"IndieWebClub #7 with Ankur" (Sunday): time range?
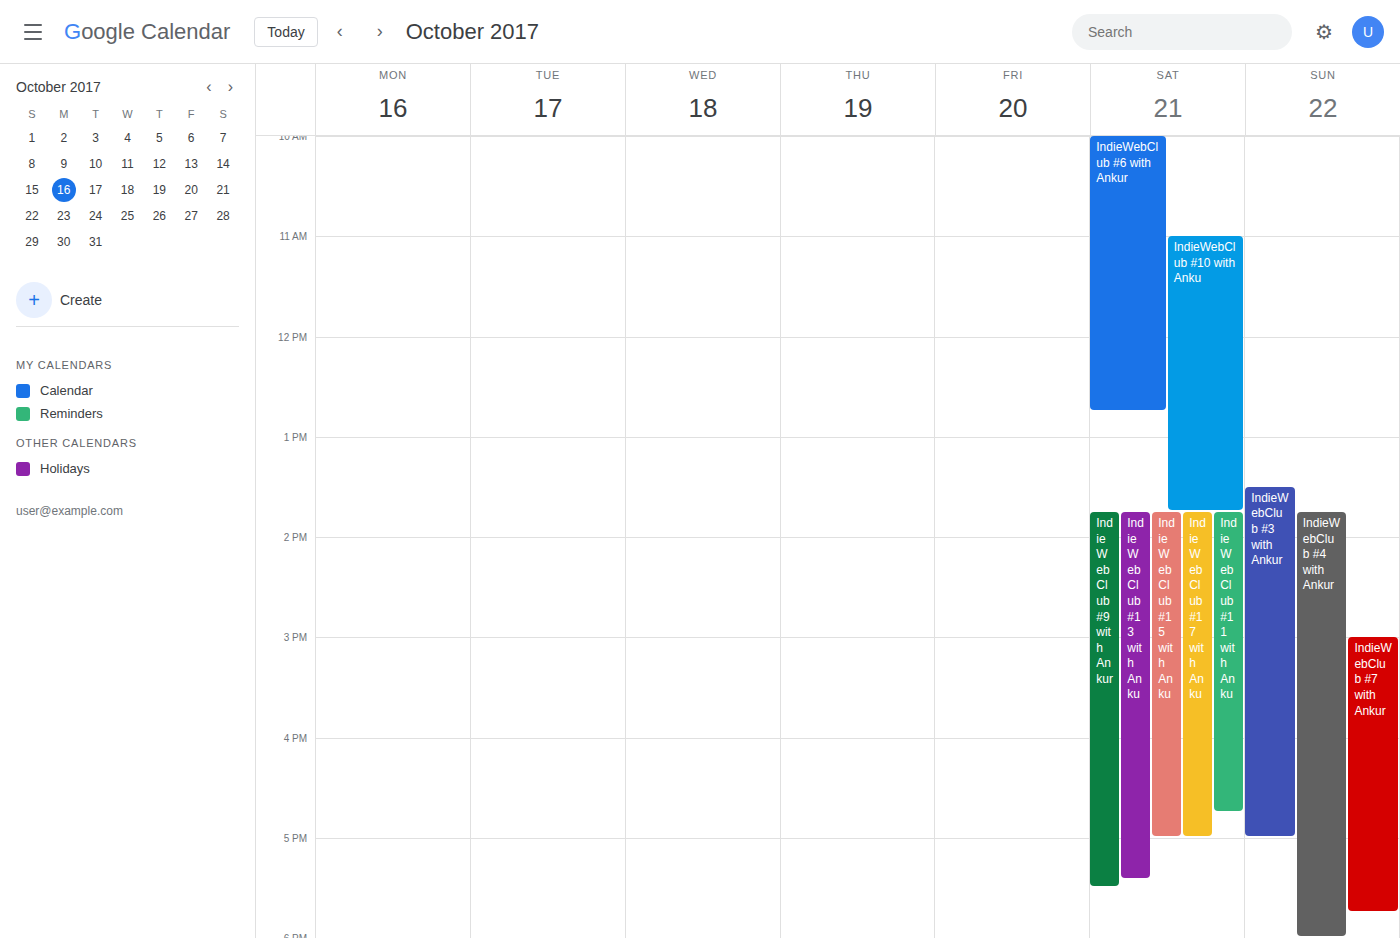
3:00 PM to 5:45 PM